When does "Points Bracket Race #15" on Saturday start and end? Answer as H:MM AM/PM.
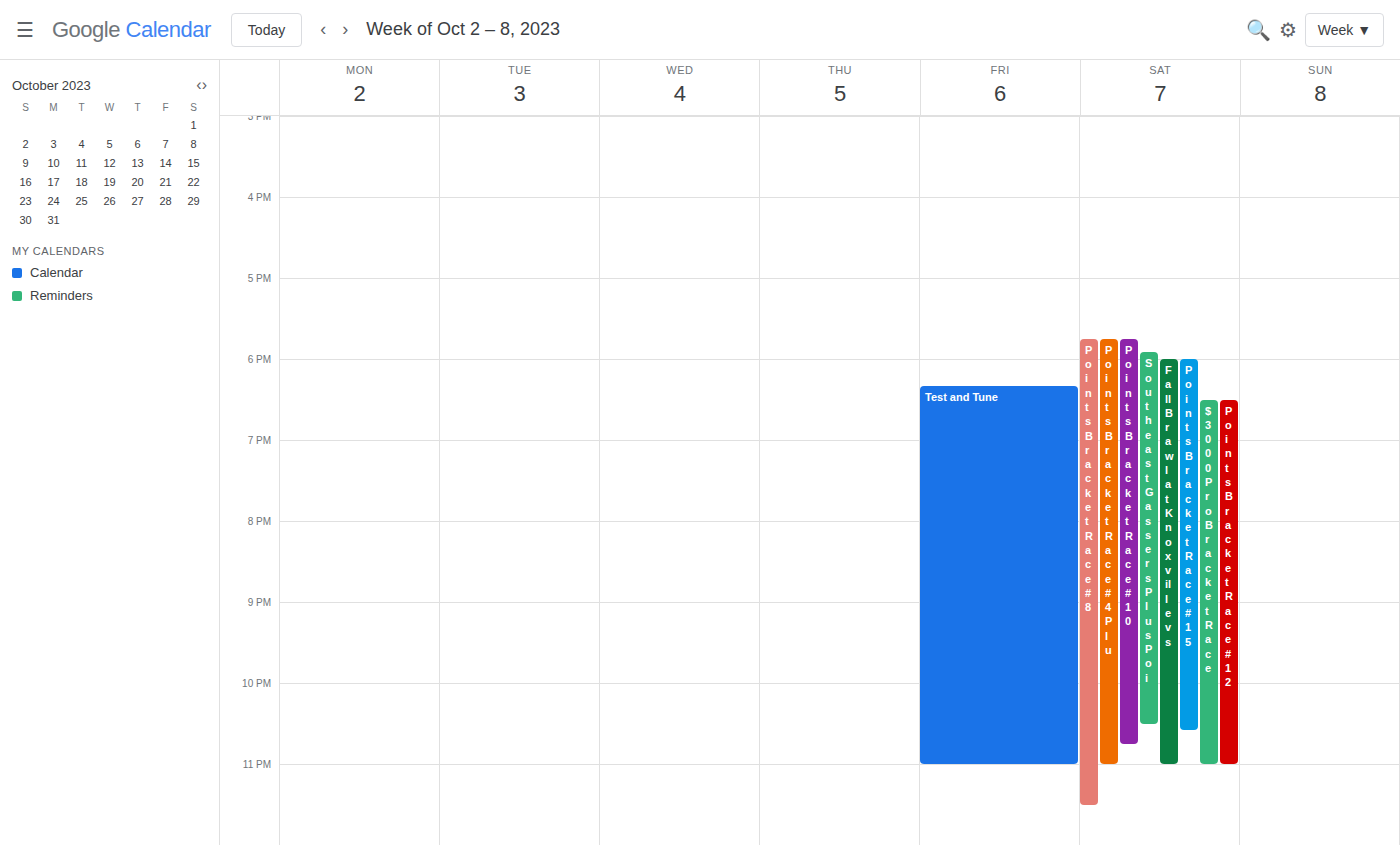
6:00 PM to 10:35 PM